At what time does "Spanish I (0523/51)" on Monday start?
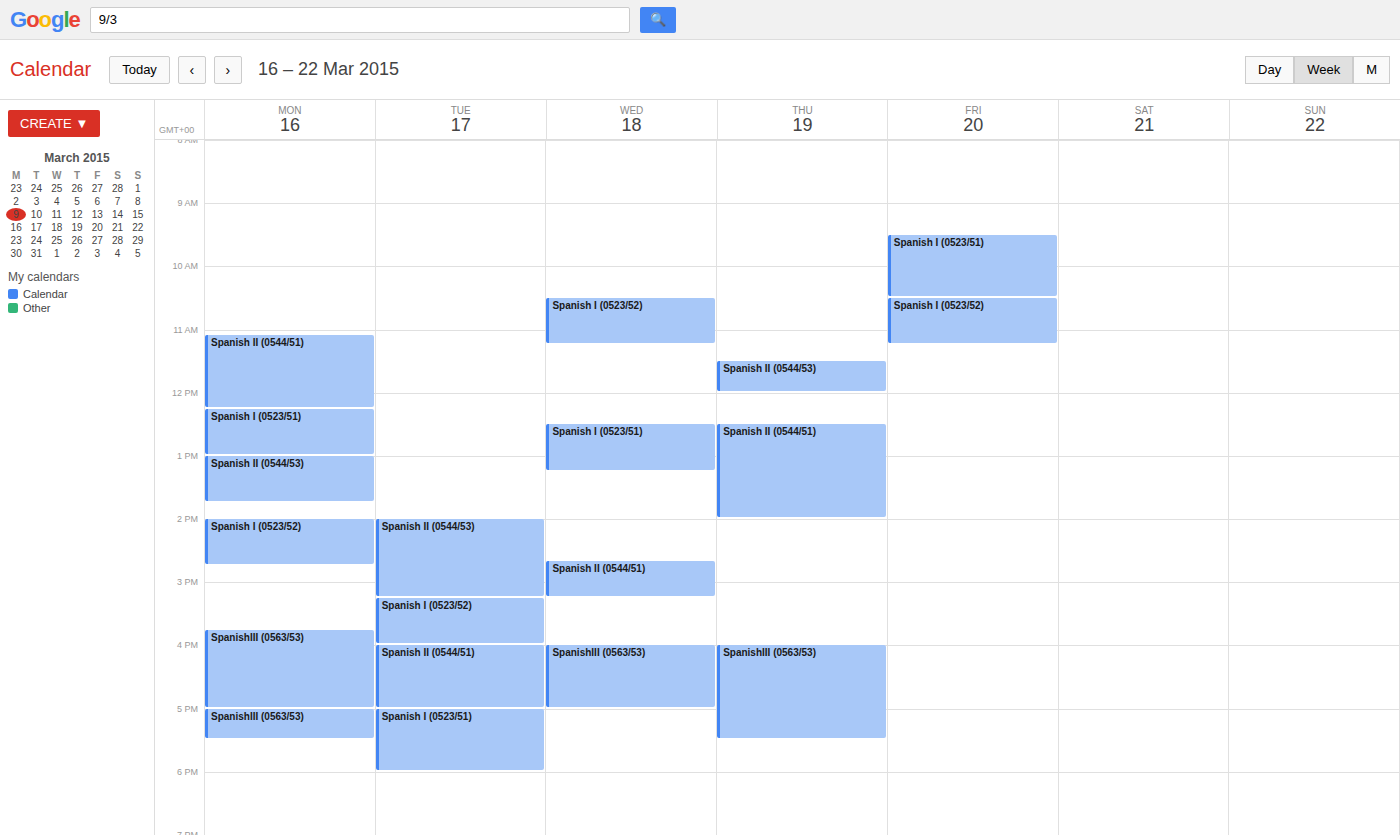
12:15 PM